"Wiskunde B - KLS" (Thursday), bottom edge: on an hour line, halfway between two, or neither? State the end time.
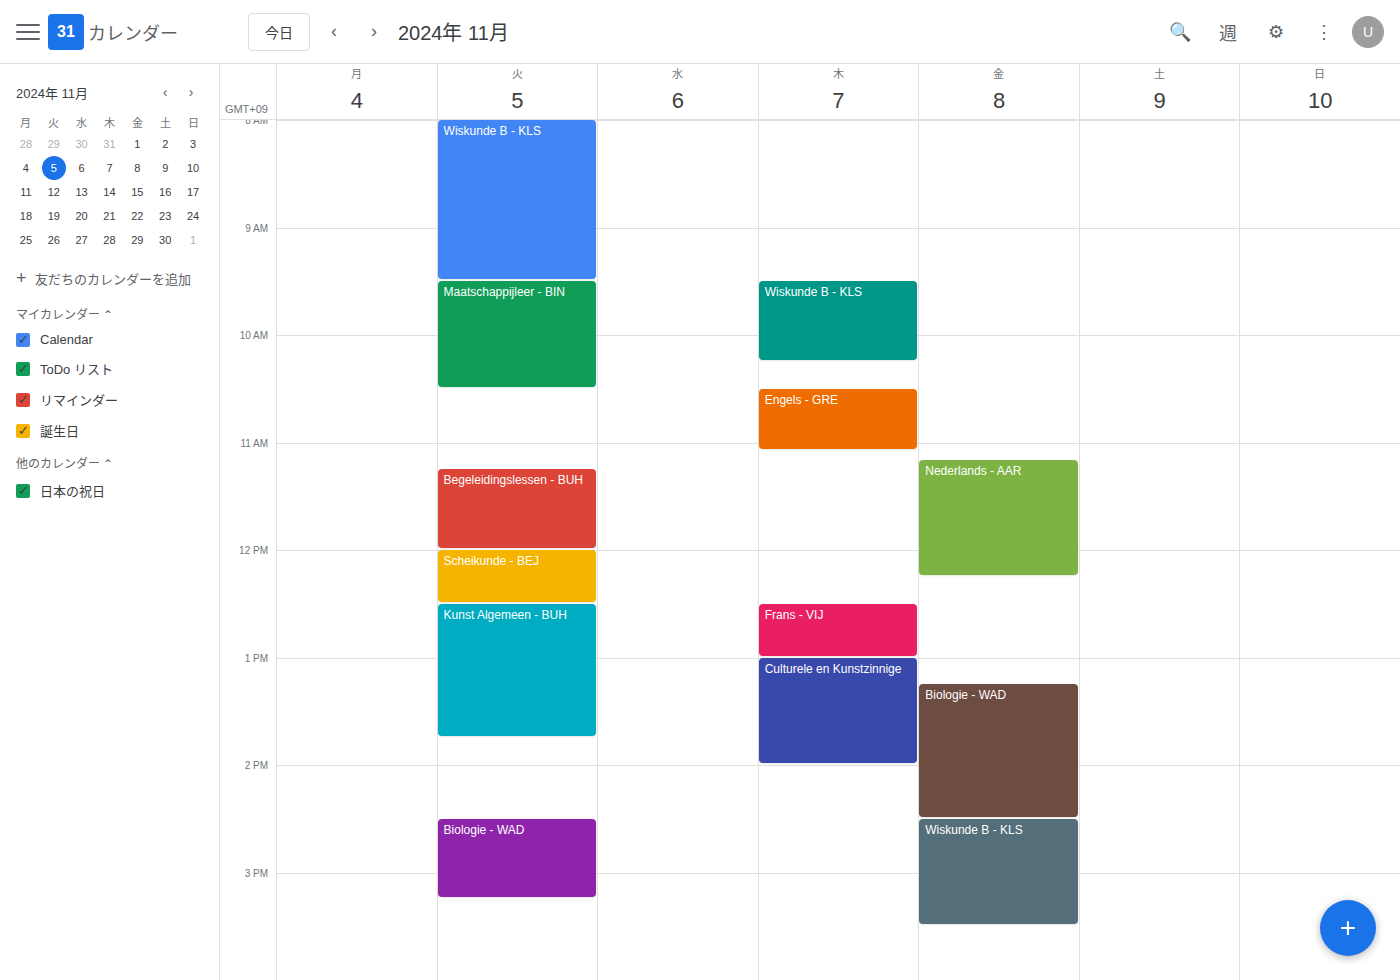
10:15 AM -- neither: a quarter of the way from the 10 AM line to the 11 AM line.